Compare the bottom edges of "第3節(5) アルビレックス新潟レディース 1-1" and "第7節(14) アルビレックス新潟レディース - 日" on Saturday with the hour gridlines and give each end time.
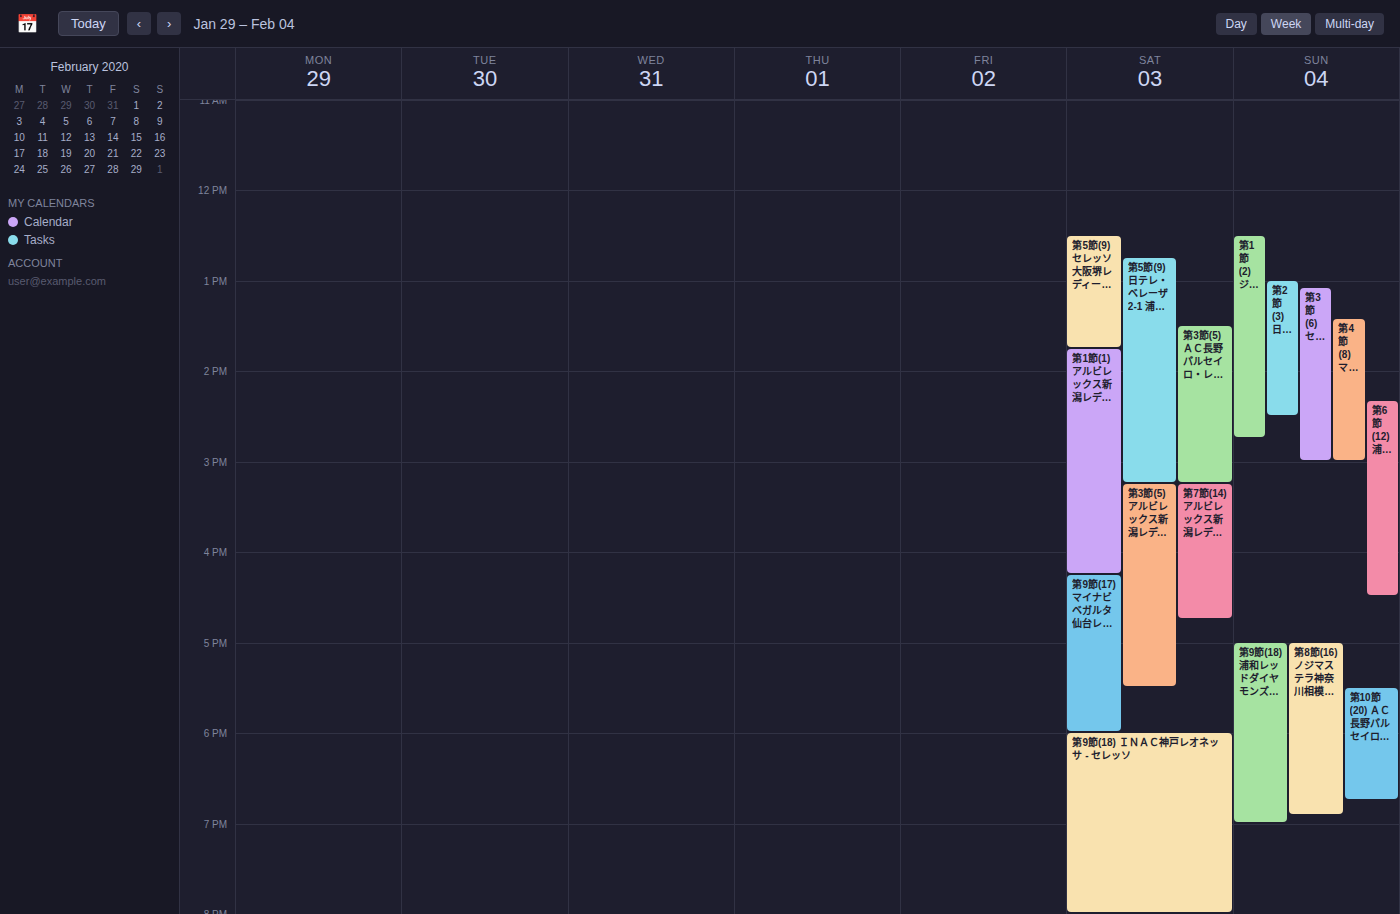
"第3節(5) アルビレックス新潟レディース 1-1": 5:30 PM, halfway between the 5 PM and 6 PM lines. "第7節(14) アルビレックス新潟レディース - 日": 4:45 PM, neither: three quarters of the way from the 4 PM line to the 5 PM line.